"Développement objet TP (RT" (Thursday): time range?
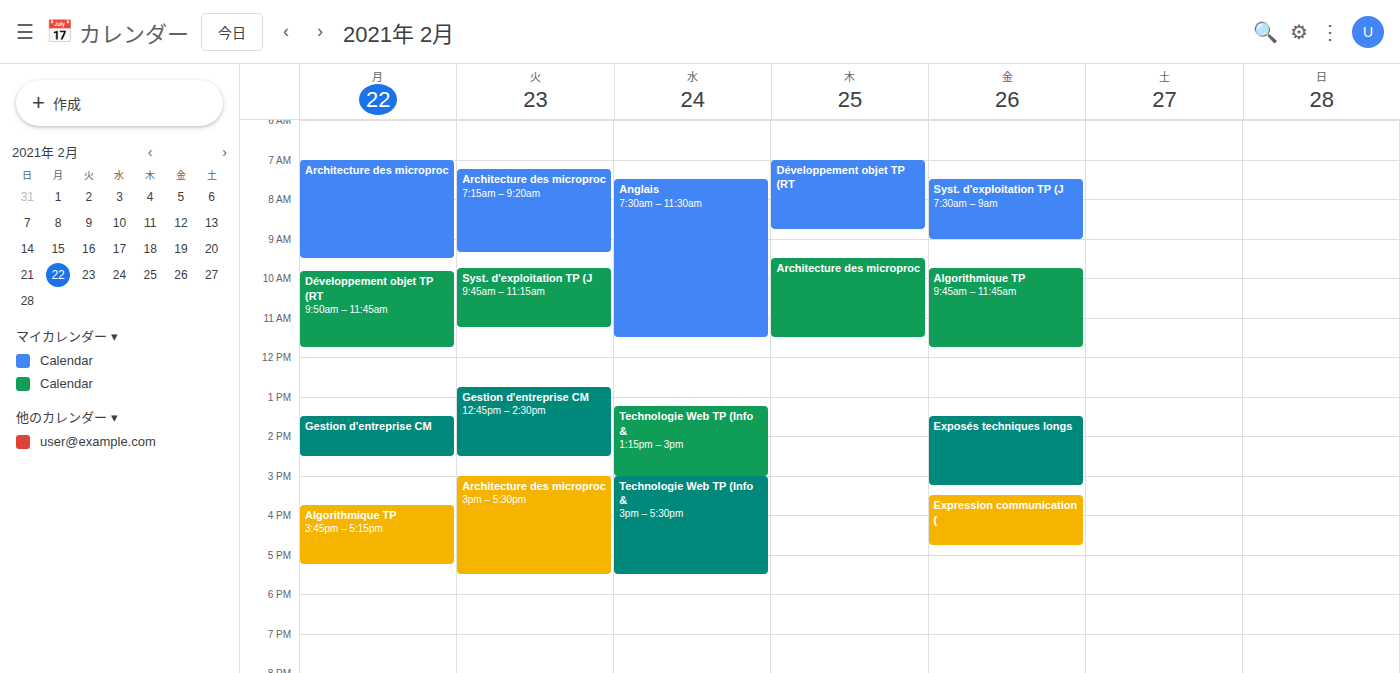
7:00 AM to 8:45 AM